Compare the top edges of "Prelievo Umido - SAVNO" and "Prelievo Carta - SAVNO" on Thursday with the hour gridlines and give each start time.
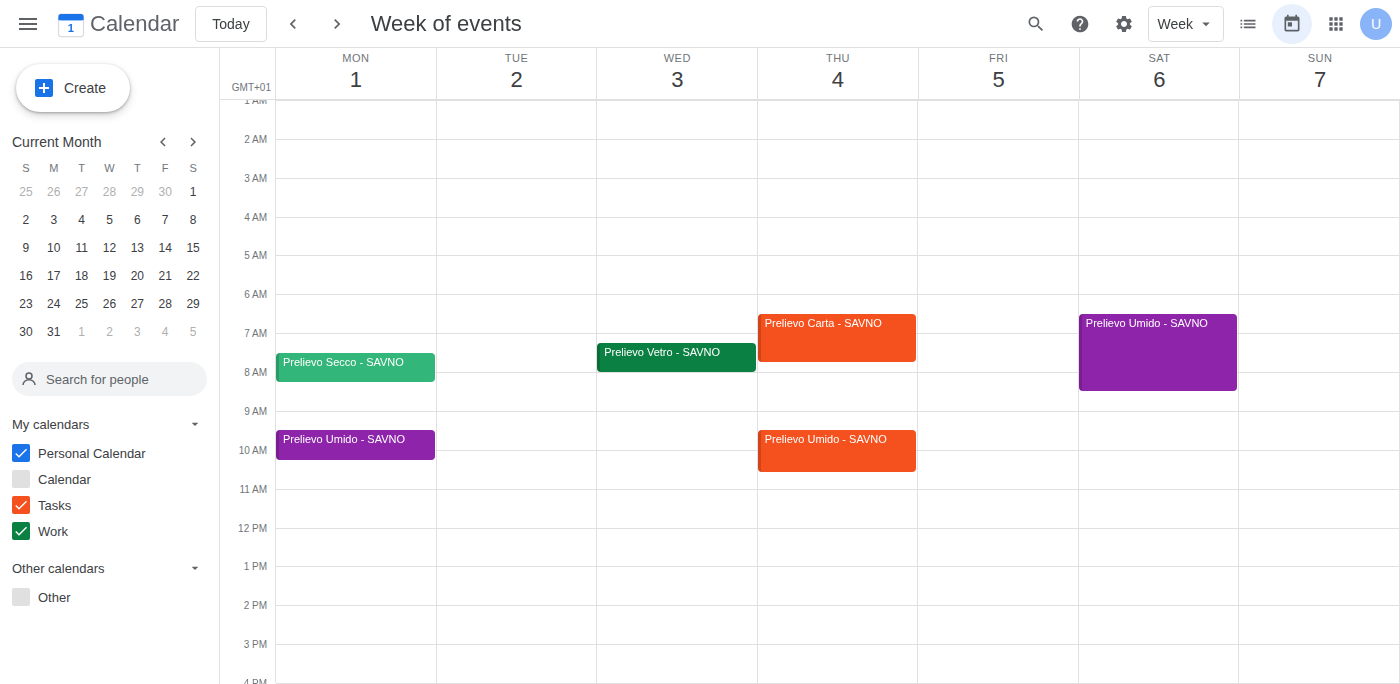
"Prelievo Umido - SAVNO": 9:30 AM, halfway between the 9 AM and 10 AM lines. "Prelievo Carta - SAVNO": 6:30 AM, halfway between the 6 AM and 7 AM lines.